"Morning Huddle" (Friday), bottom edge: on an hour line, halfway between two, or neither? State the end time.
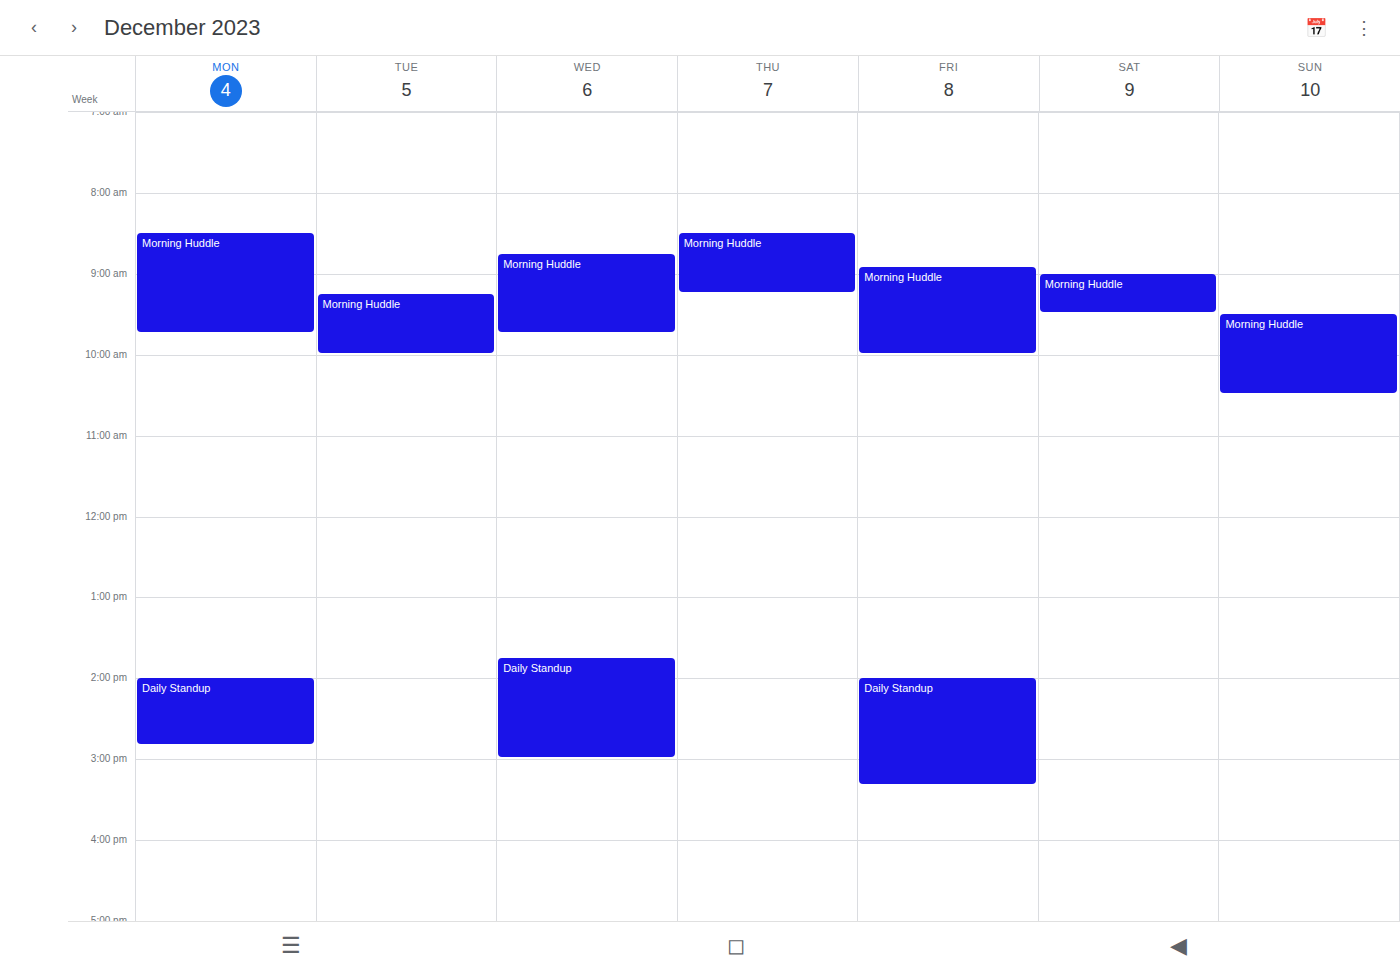
10:00 AM -- exactly on the 10 AM line.